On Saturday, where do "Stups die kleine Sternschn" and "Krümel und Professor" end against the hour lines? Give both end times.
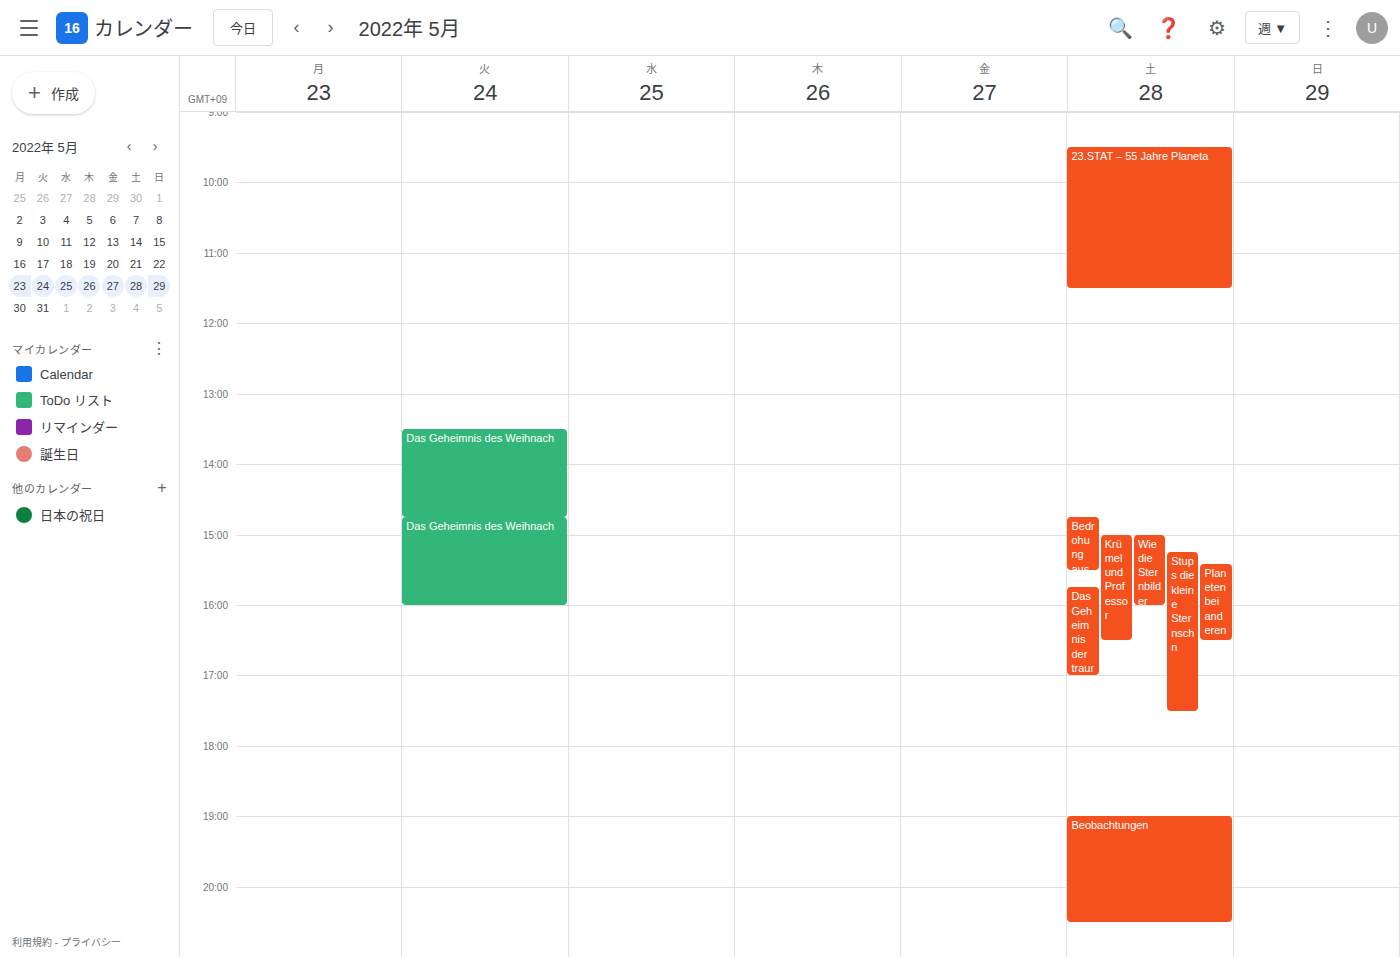
"Stups die kleine Sternschn": 5:30 PM, halfway between the 5 PM and 6 PM lines. "Krümel und Professor": 4:30 PM, halfway between the 4 PM and 5 PM lines.